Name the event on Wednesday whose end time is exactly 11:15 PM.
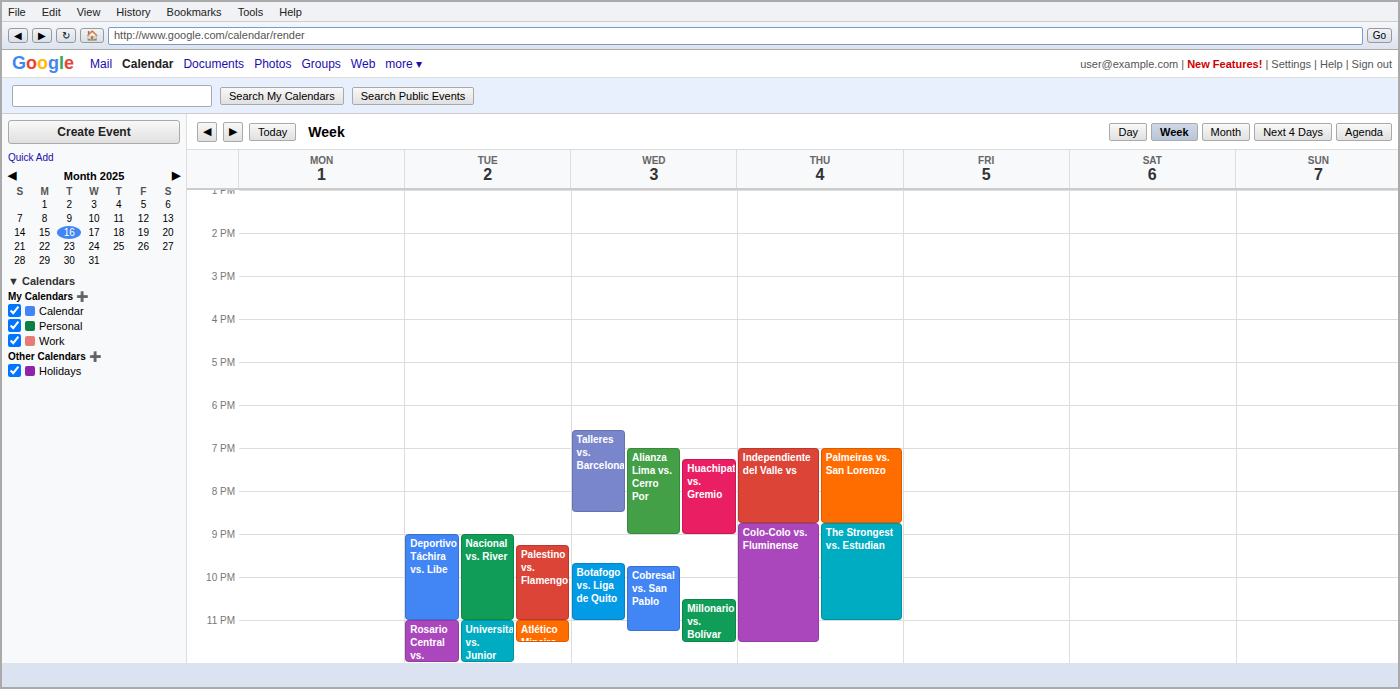
"Cobresal vs. San Pablo"